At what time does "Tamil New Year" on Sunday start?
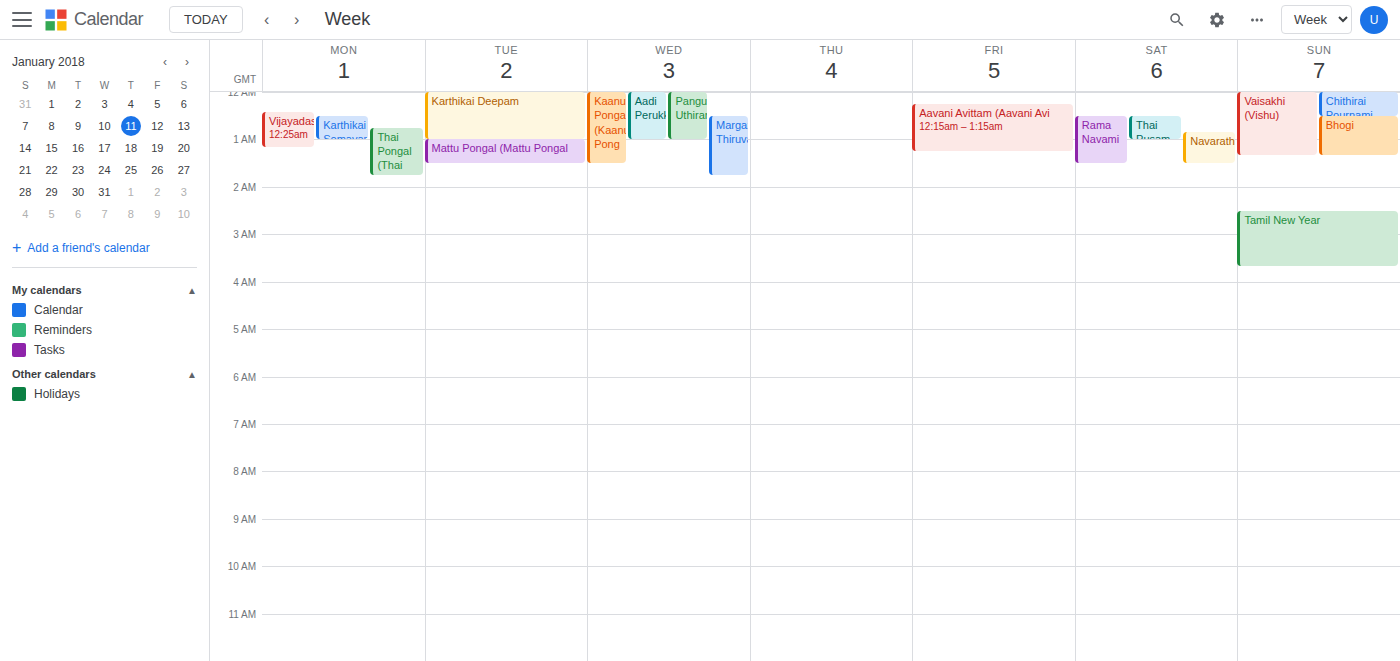
2:30 AM